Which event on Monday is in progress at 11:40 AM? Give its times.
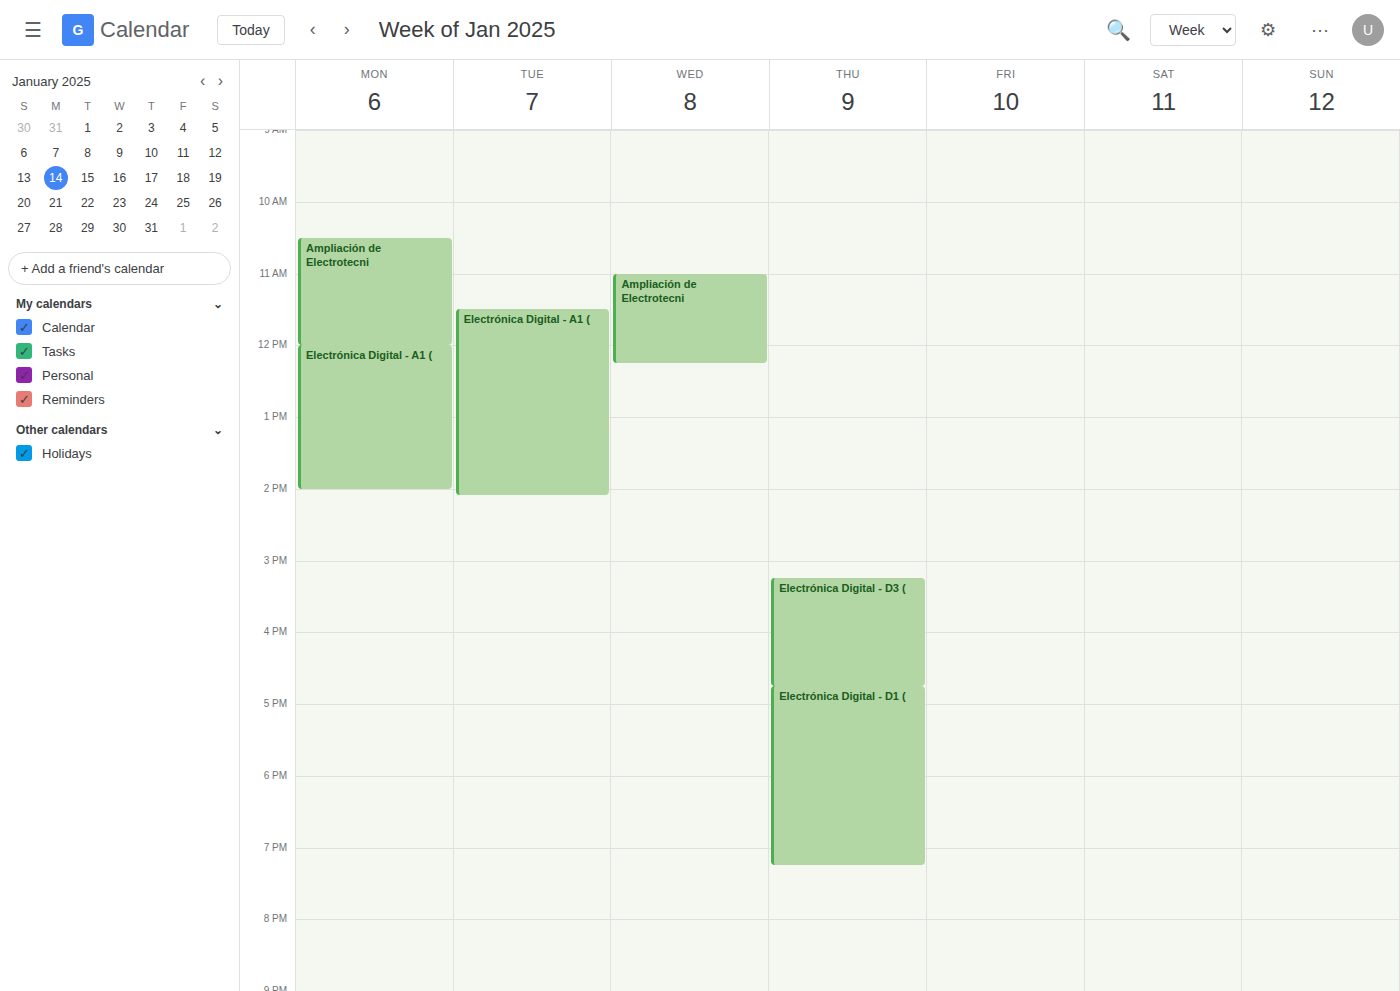
"Ampliación de Electrotecni", 10:30 AM to 12:00 PM